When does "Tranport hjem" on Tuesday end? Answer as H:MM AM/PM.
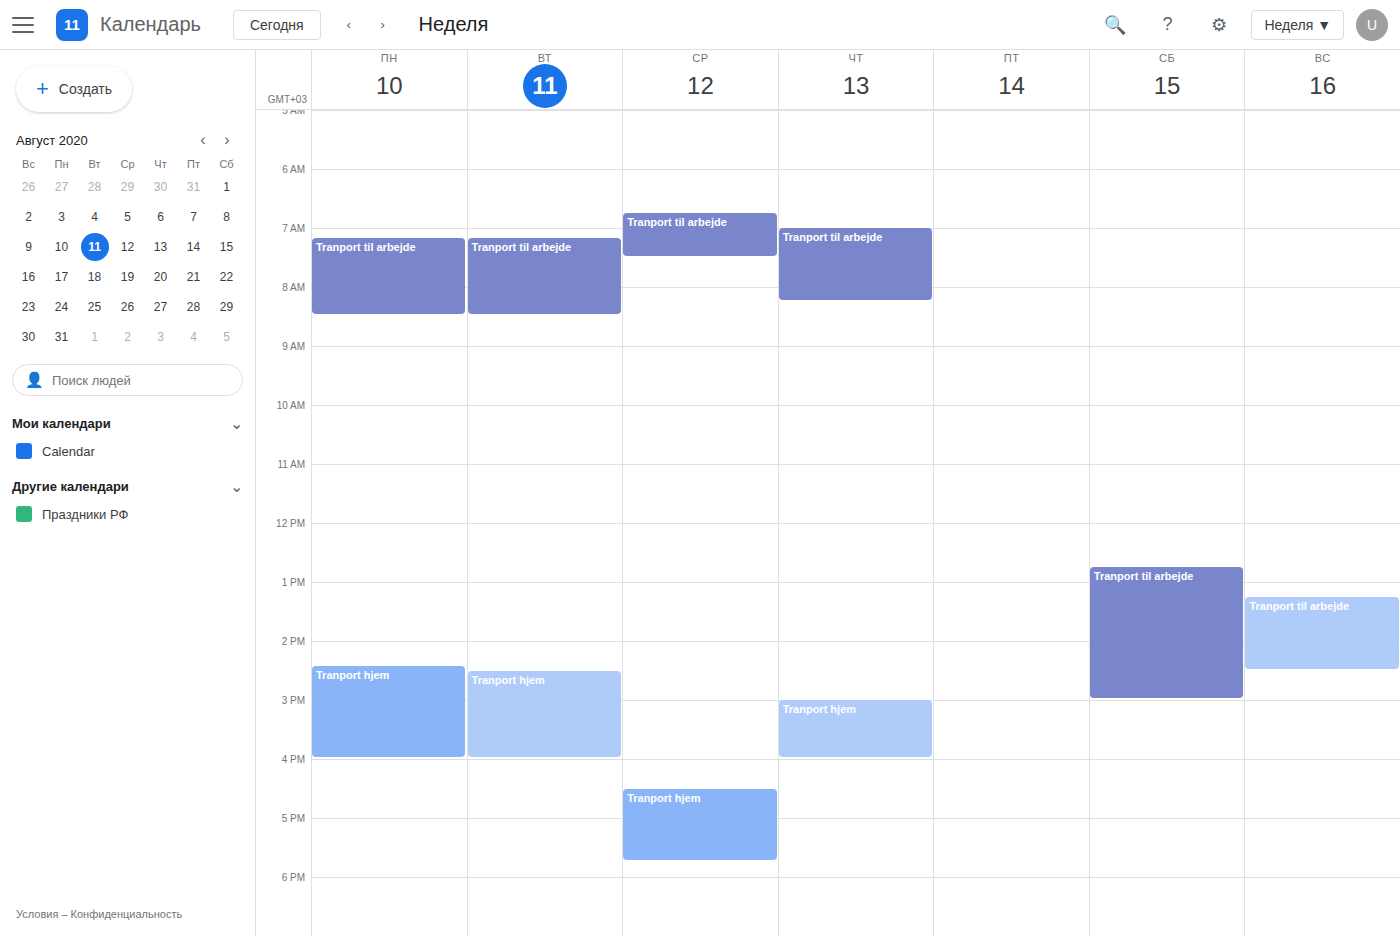
4:00 PM